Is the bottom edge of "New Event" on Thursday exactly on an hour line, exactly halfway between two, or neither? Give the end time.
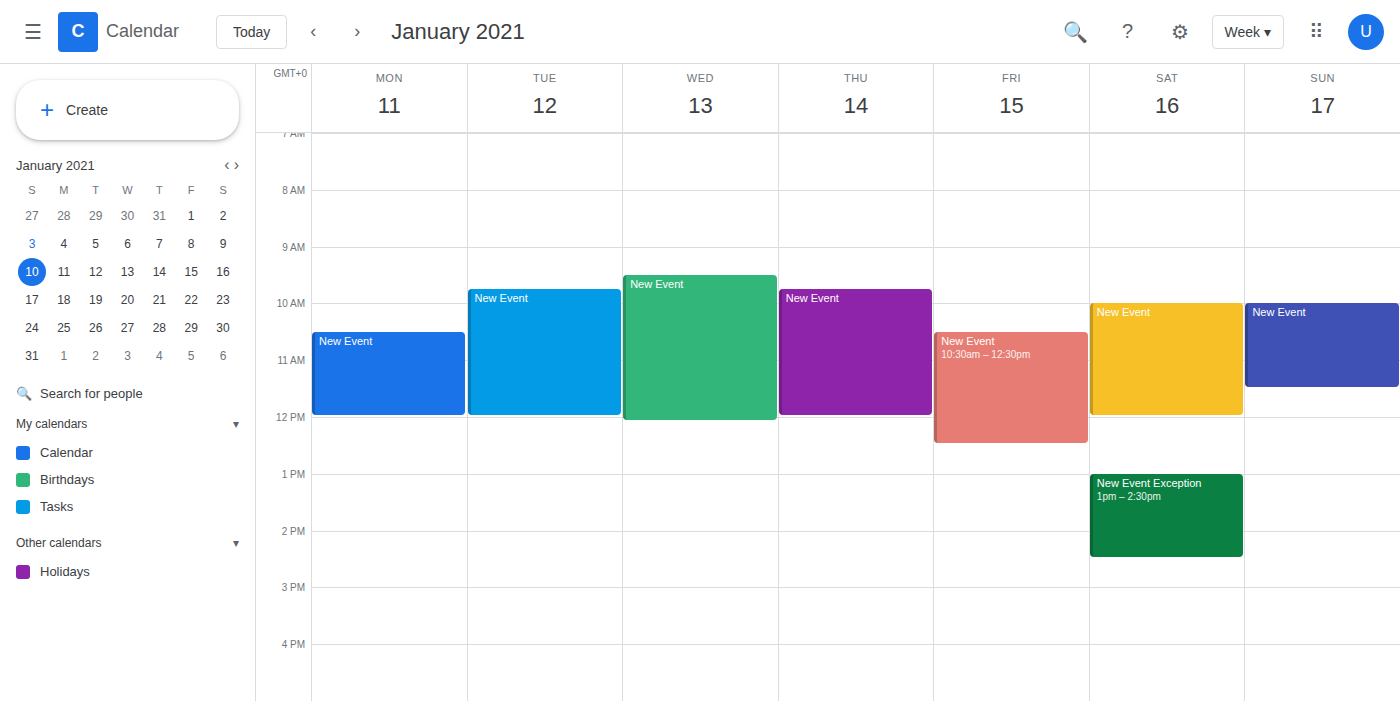
12:00 PM -- exactly on the 12 PM line.